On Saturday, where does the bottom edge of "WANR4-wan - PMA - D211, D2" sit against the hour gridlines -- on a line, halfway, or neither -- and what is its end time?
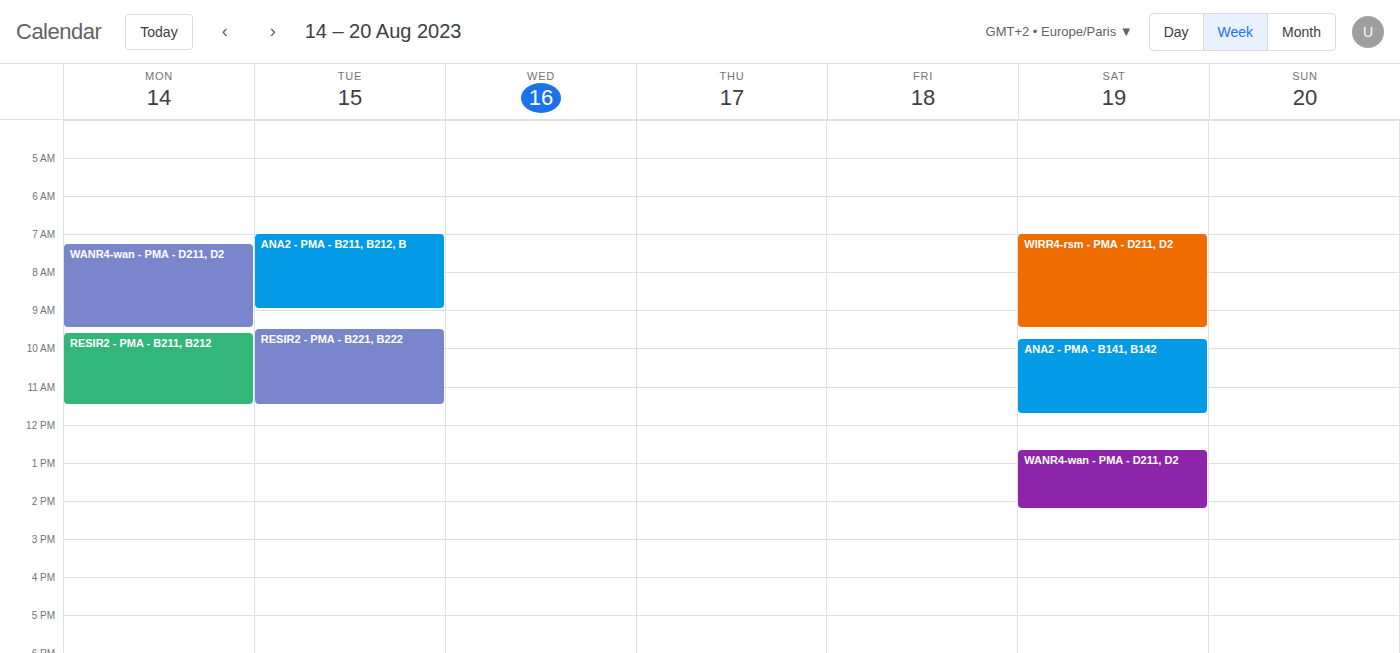
2:15 PM -- neither: a quarter of the way from the 2 PM line to the 3 PM line.